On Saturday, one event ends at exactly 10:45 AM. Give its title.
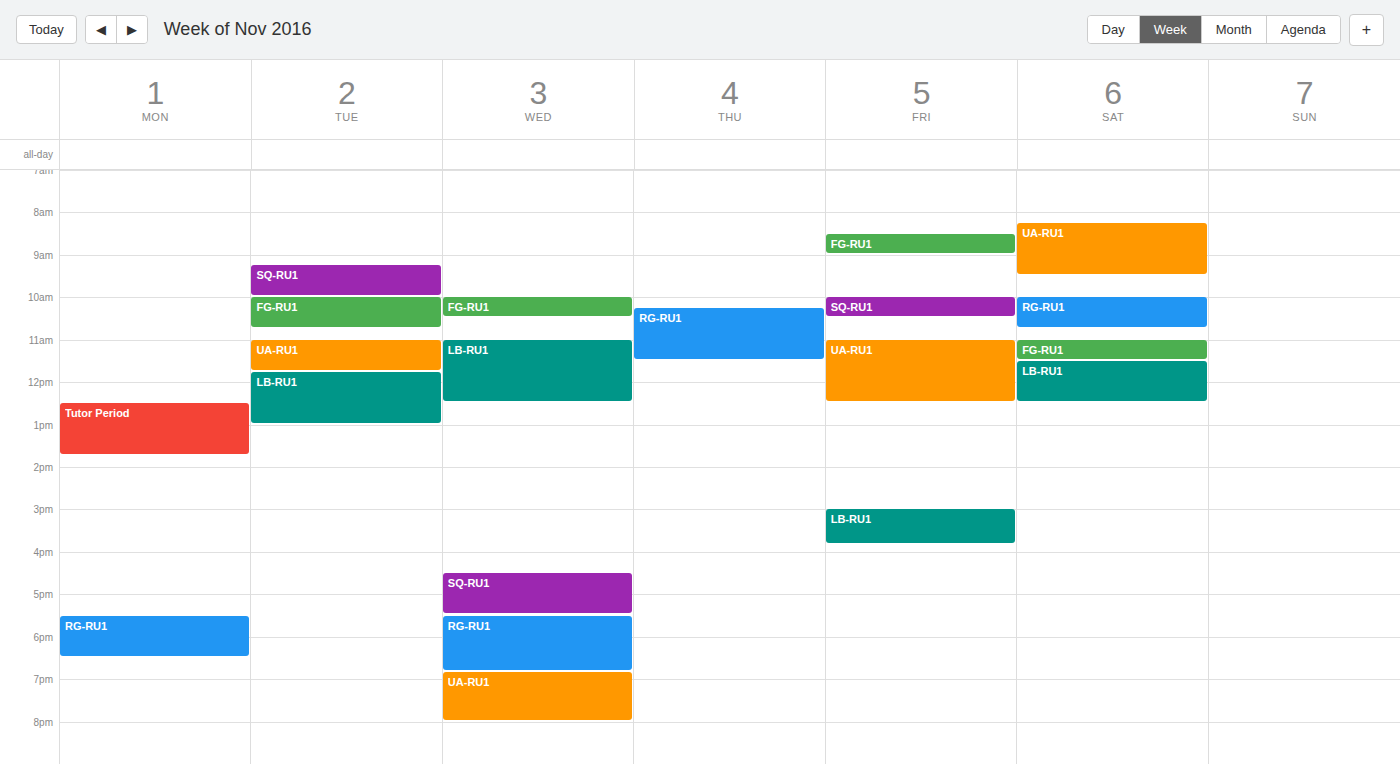
"RG-RU1"